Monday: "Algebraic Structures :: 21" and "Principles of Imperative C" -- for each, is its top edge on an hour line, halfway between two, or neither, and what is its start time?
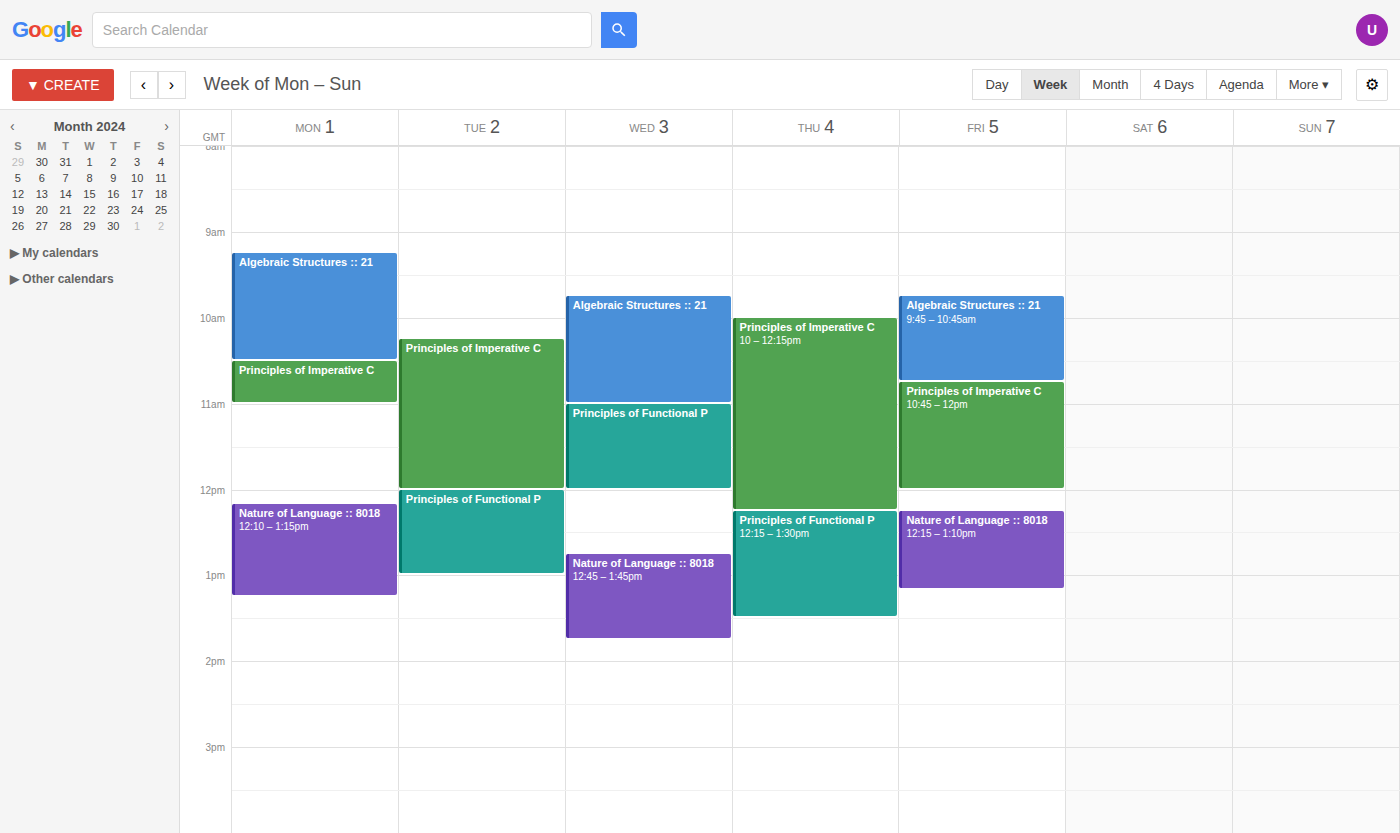
"Algebraic Structures :: 21": 9:15 AM, neither: a quarter of the way from the 9 AM line to the 10 AM line. "Principles of Imperative C": 10:30 AM, halfway between the 10 AM and 11 AM lines.